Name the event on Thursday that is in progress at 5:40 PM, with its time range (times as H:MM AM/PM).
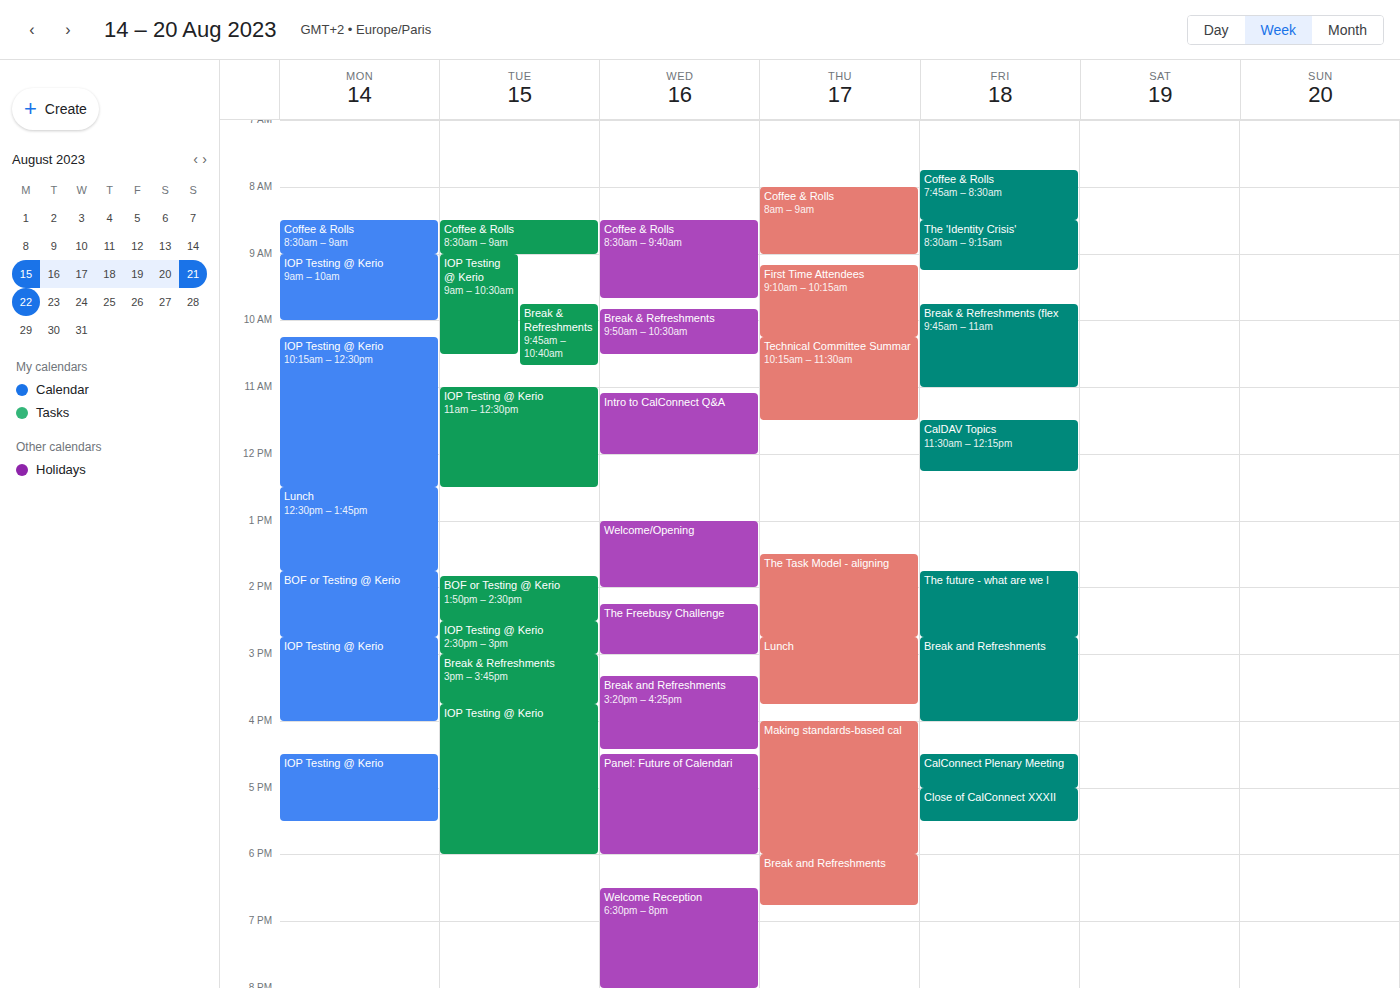
"Making standards-based cal", 4:00 PM to 6:00 PM